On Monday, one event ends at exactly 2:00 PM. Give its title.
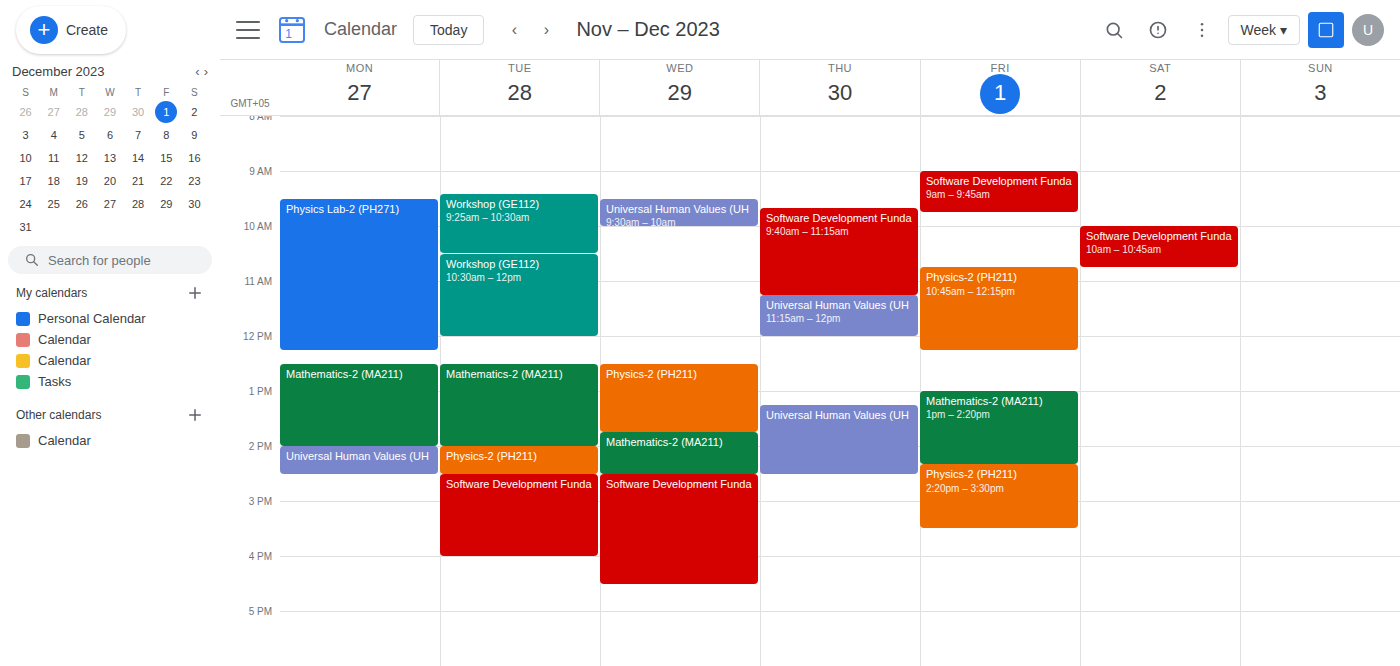
"Mathematics-2 (MA211)"